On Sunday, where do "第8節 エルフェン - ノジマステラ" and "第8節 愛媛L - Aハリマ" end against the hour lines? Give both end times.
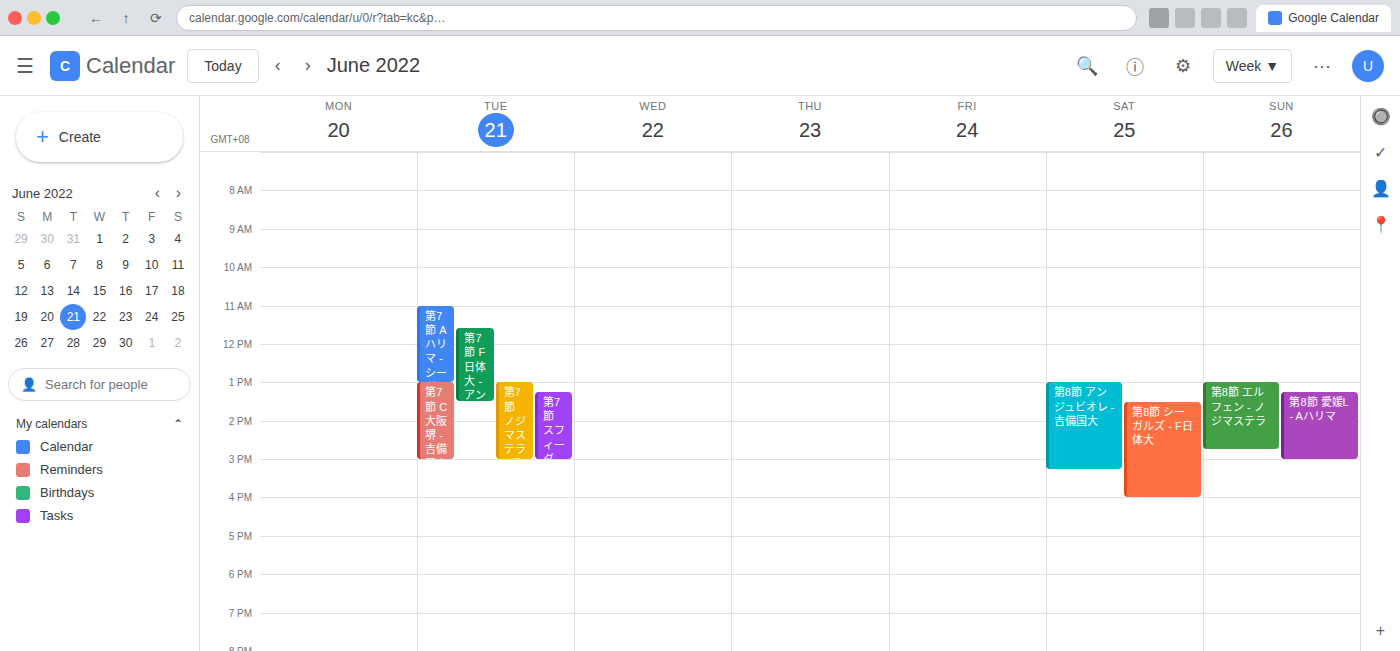
"第8節 エルフェン - ノジマステラ": 2:45 PM, neither: three quarters of the way from the 2 PM line to the 3 PM line. "第8節 愛媛L - Aハリマ": 3:00 PM, exactly on the 3 PM line.